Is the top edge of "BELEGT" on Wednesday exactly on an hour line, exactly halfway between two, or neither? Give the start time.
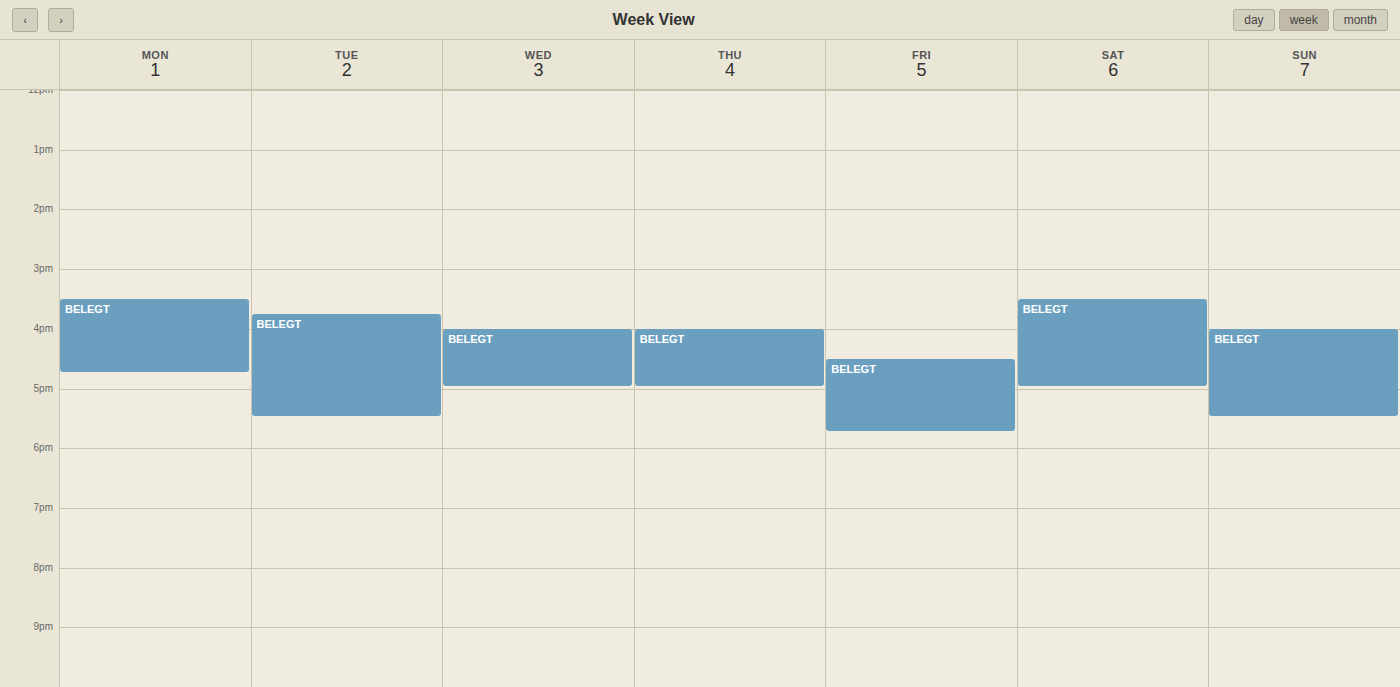
4:00 PM -- exactly on the 4 PM line.